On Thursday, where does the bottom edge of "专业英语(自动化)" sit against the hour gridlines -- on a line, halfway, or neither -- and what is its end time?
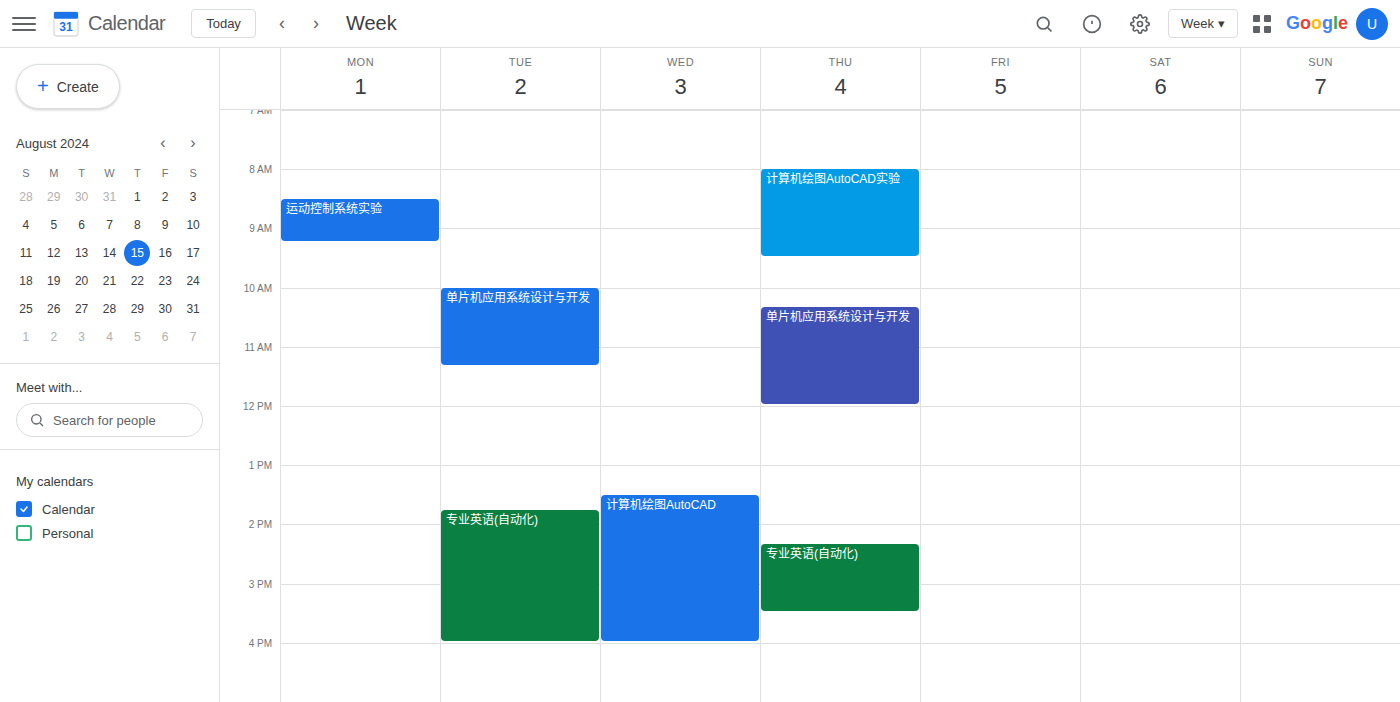
15:30 -- halfway between the 15:00 and 16:00 lines.